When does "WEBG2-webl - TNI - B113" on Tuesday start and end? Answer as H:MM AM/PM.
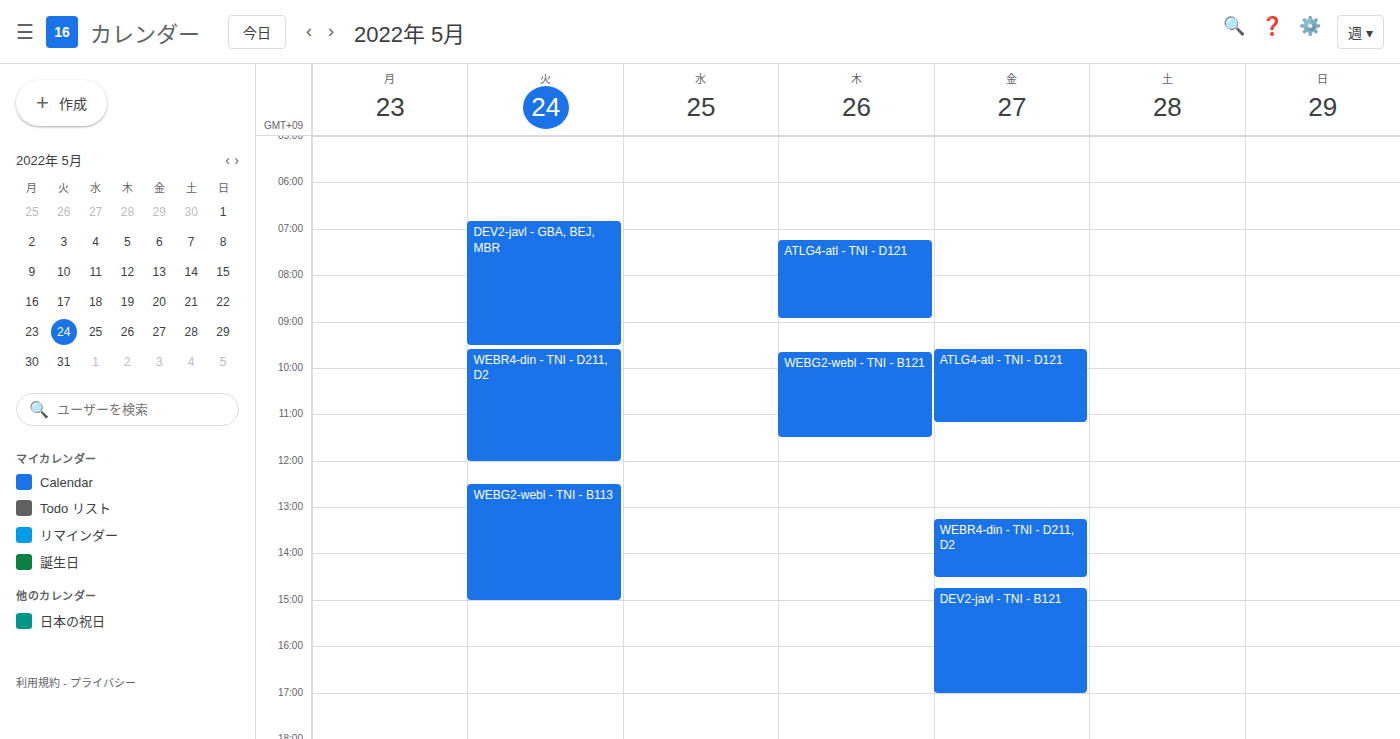
12:30 PM to 3:00 PM